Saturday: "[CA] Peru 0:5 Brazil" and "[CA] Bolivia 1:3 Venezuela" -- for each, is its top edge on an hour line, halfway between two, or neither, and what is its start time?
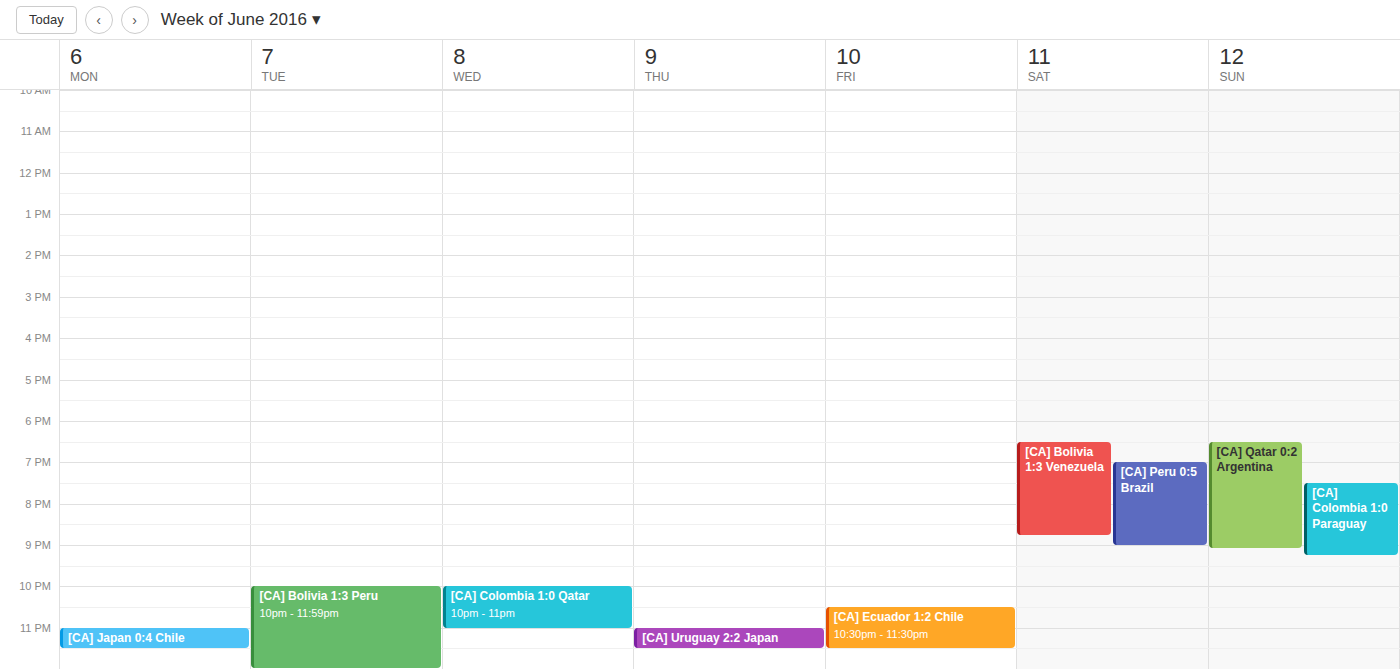
"[CA] Peru 0:5 Brazil": 7:00 PM, exactly on the 7 PM line. "[CA] Bolivia 1:3 Venezuela": 6:30 PM, halfway between the 6 PM and 7 PM lines.